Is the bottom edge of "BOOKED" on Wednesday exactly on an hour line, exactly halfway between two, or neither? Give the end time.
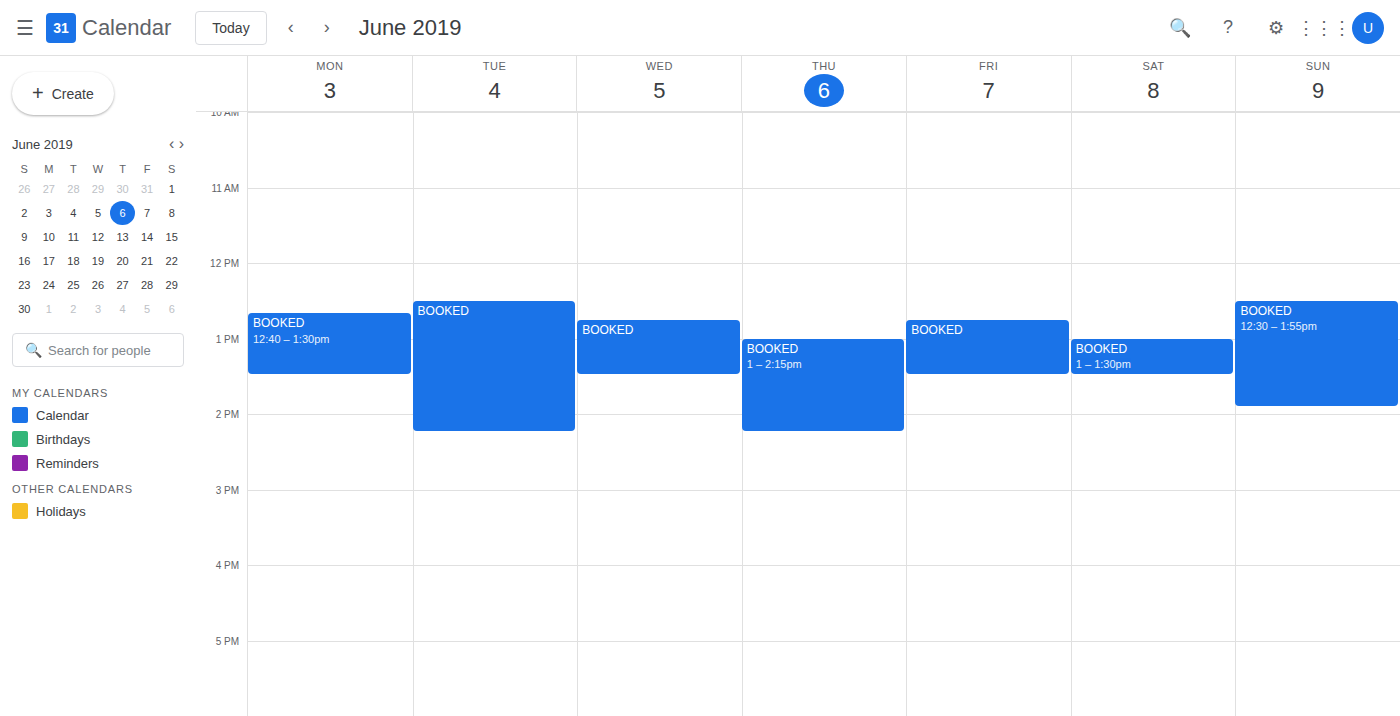
1:30 PM -- halfway between the 1 PM and 2 PM lines.